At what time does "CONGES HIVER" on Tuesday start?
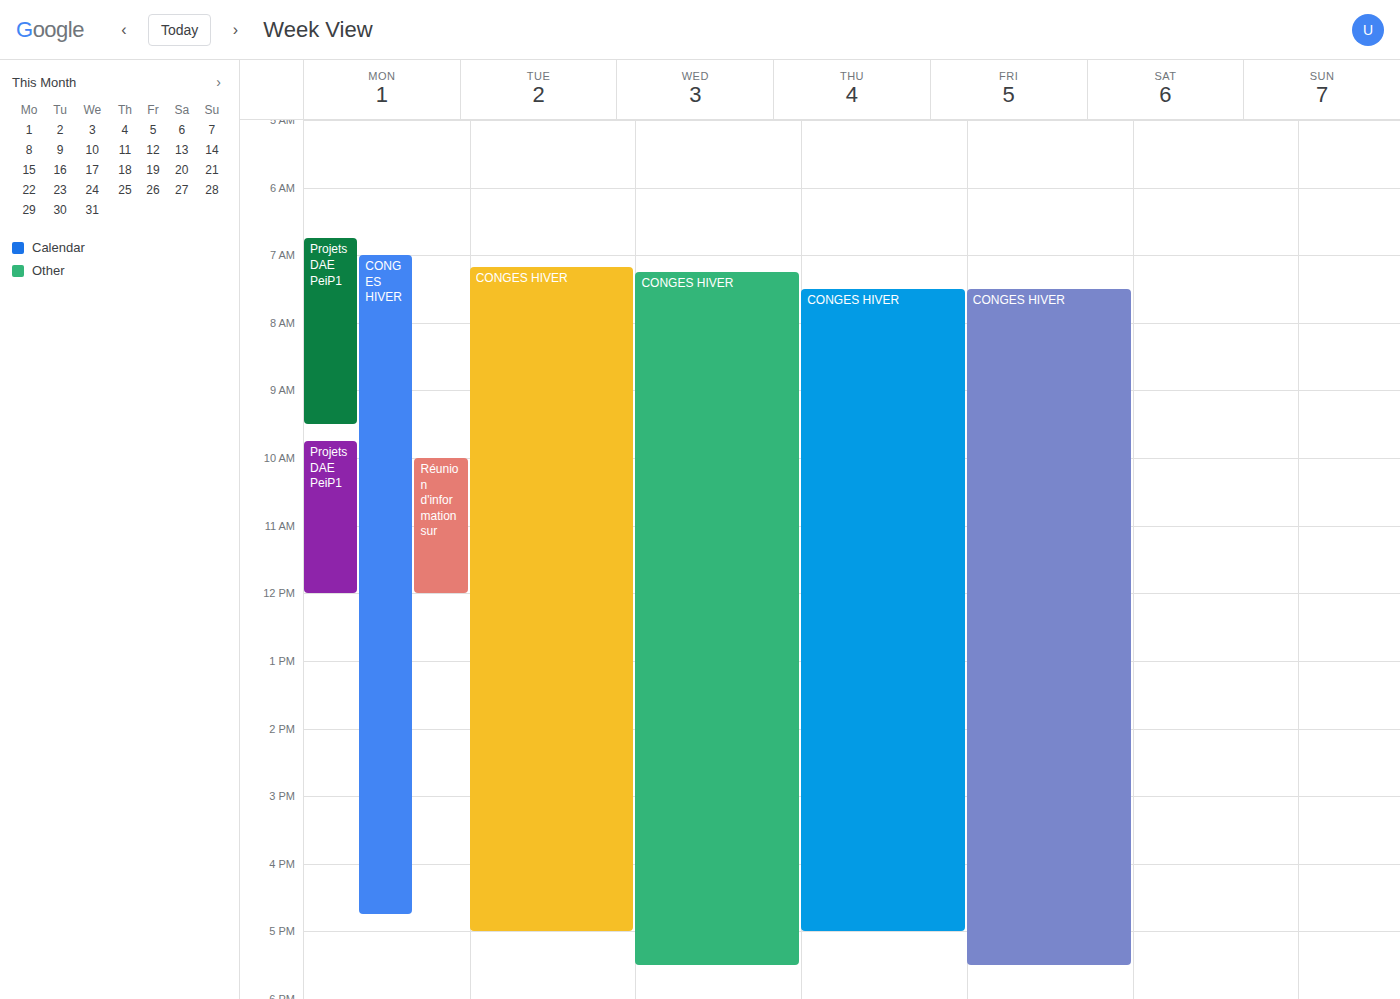
7:10 AM